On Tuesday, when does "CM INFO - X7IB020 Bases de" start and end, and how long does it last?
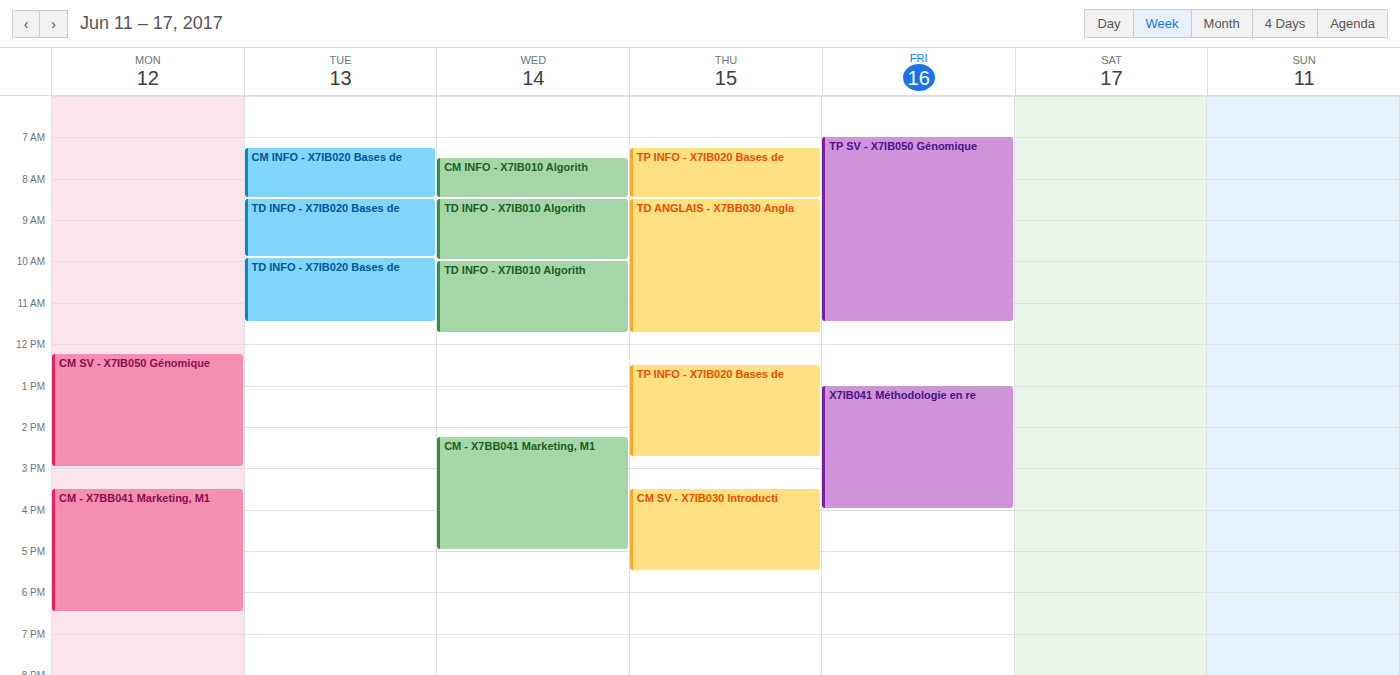
07:15 to 08:30, 1 hour 15 minutes